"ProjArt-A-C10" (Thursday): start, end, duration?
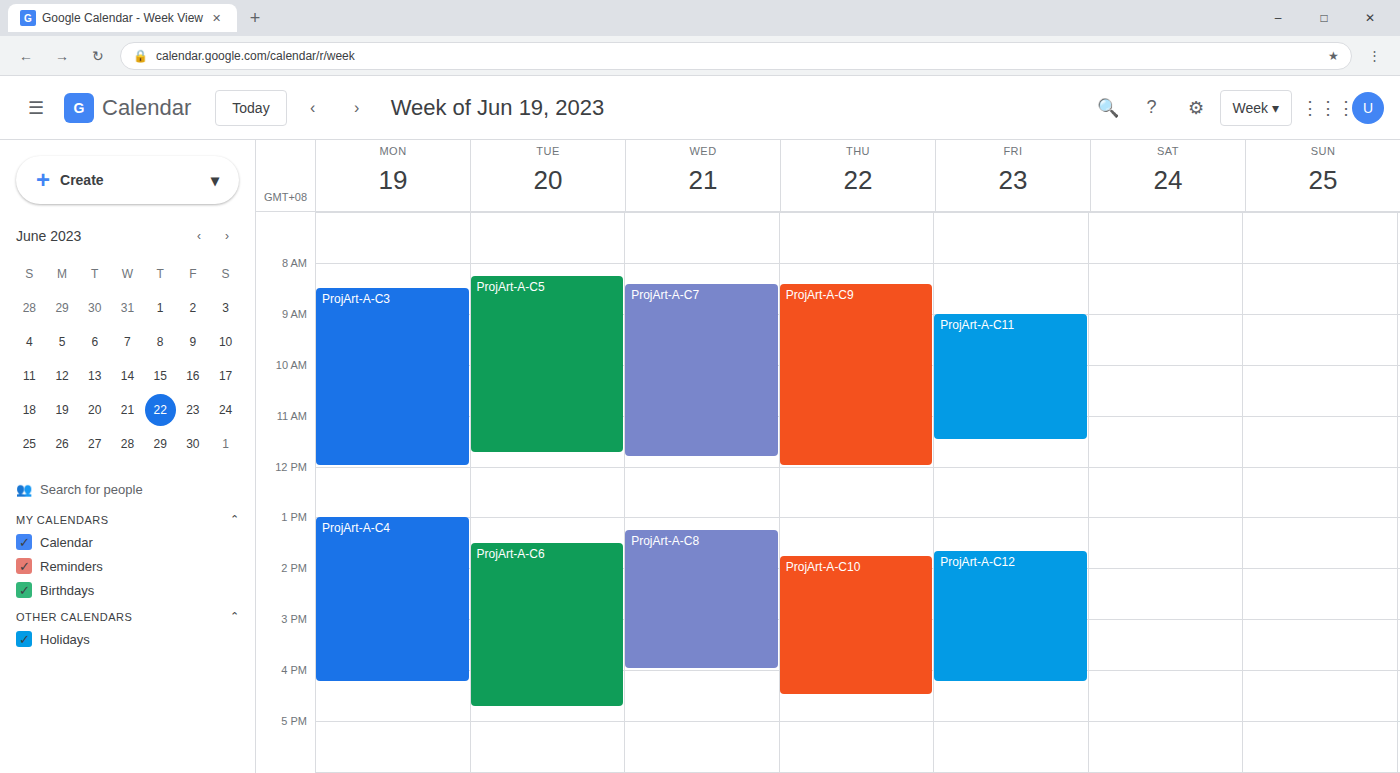
1:45 PM to 4:30 PM, 2 hours 45 minutes